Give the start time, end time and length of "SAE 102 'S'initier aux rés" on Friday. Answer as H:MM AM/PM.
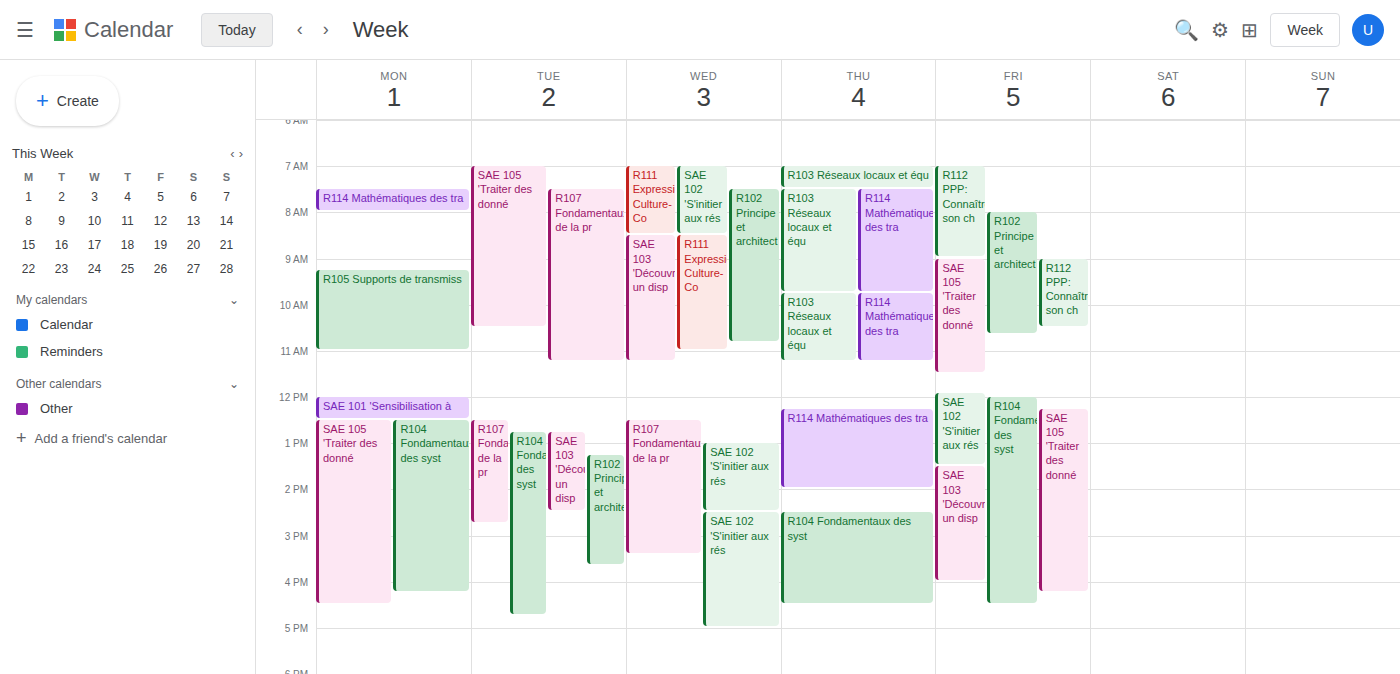
11:55 AM to 1:30 PM, 1 hour 35 minutes